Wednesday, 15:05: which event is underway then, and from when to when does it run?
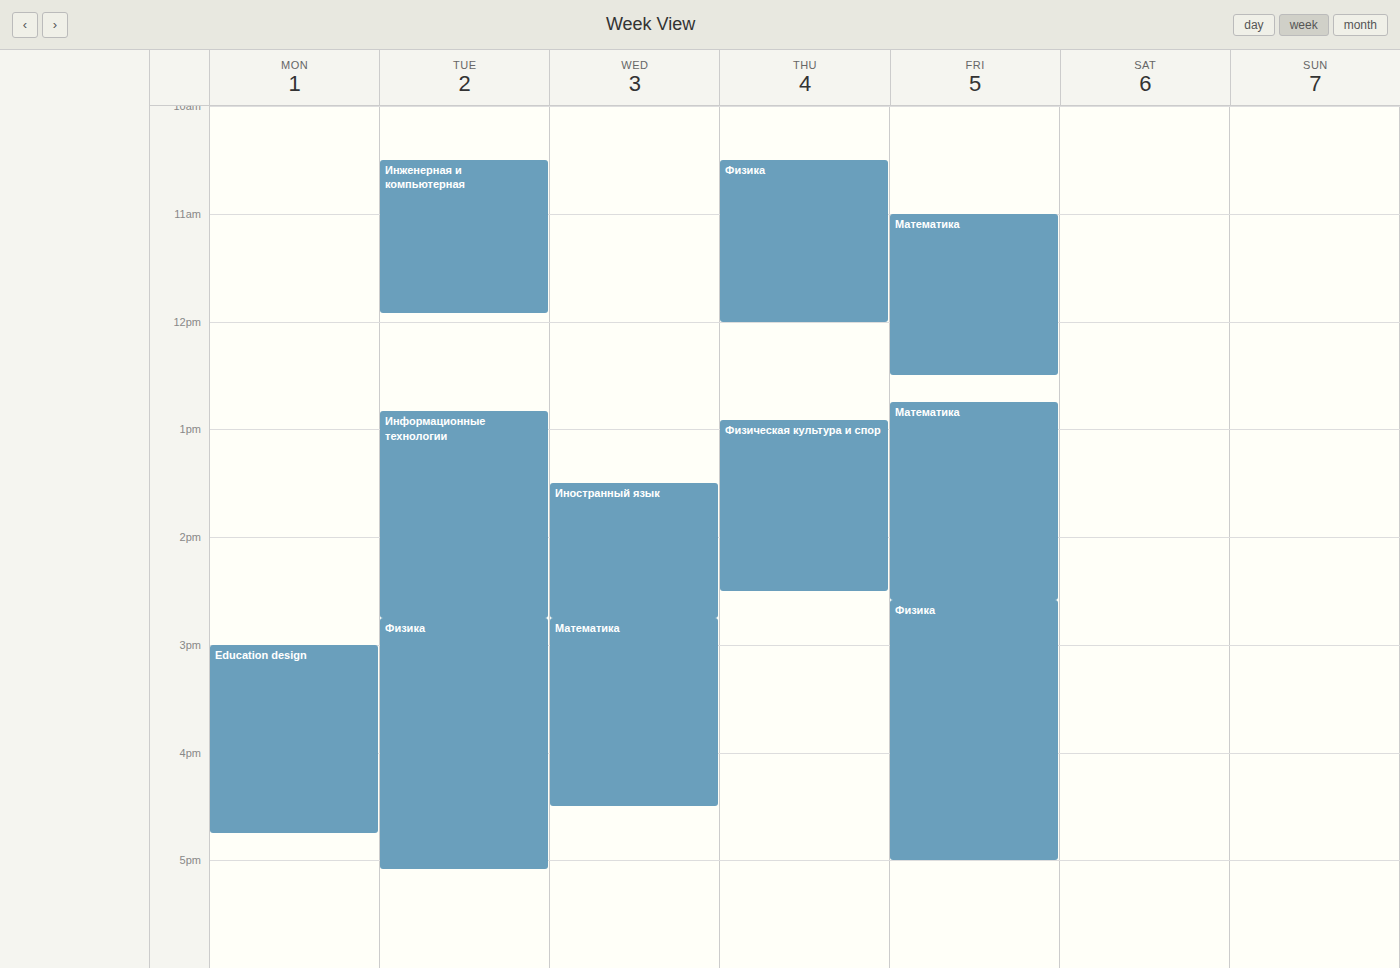
"Математика", 14:45 to 16:30